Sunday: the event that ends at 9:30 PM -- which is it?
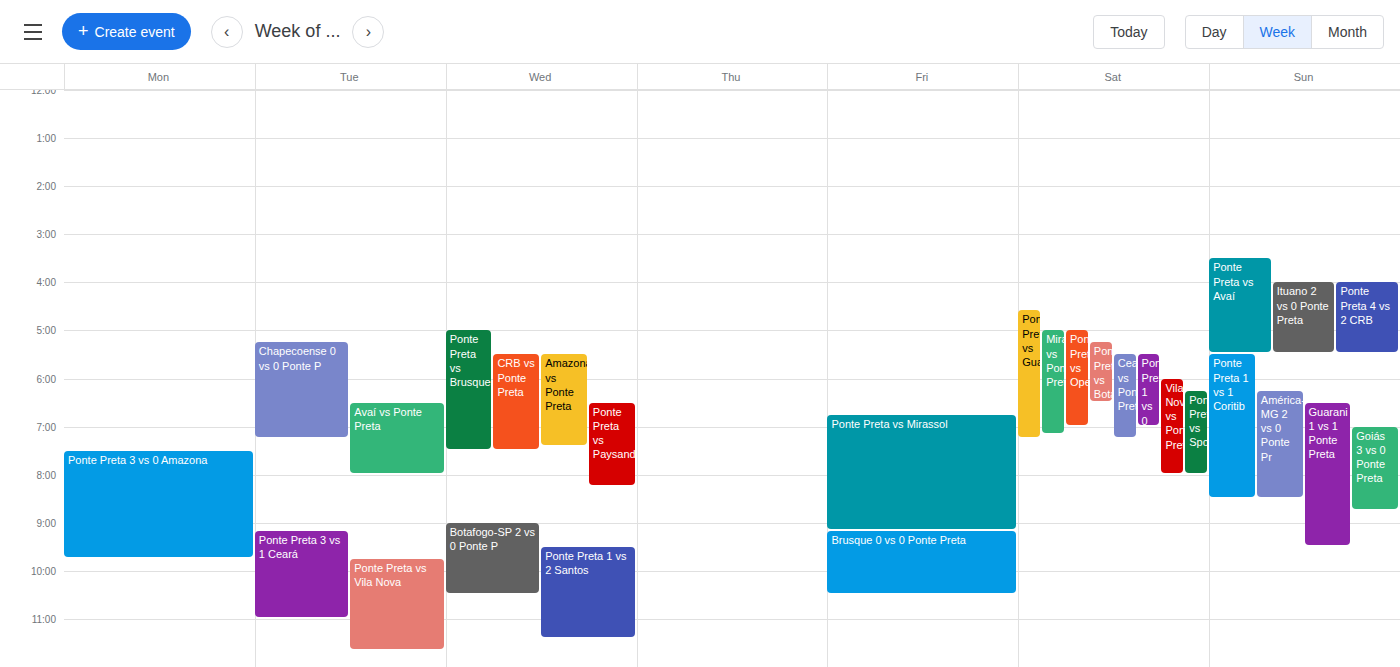
"Guarani 1 vs 1 Ponte Preta"